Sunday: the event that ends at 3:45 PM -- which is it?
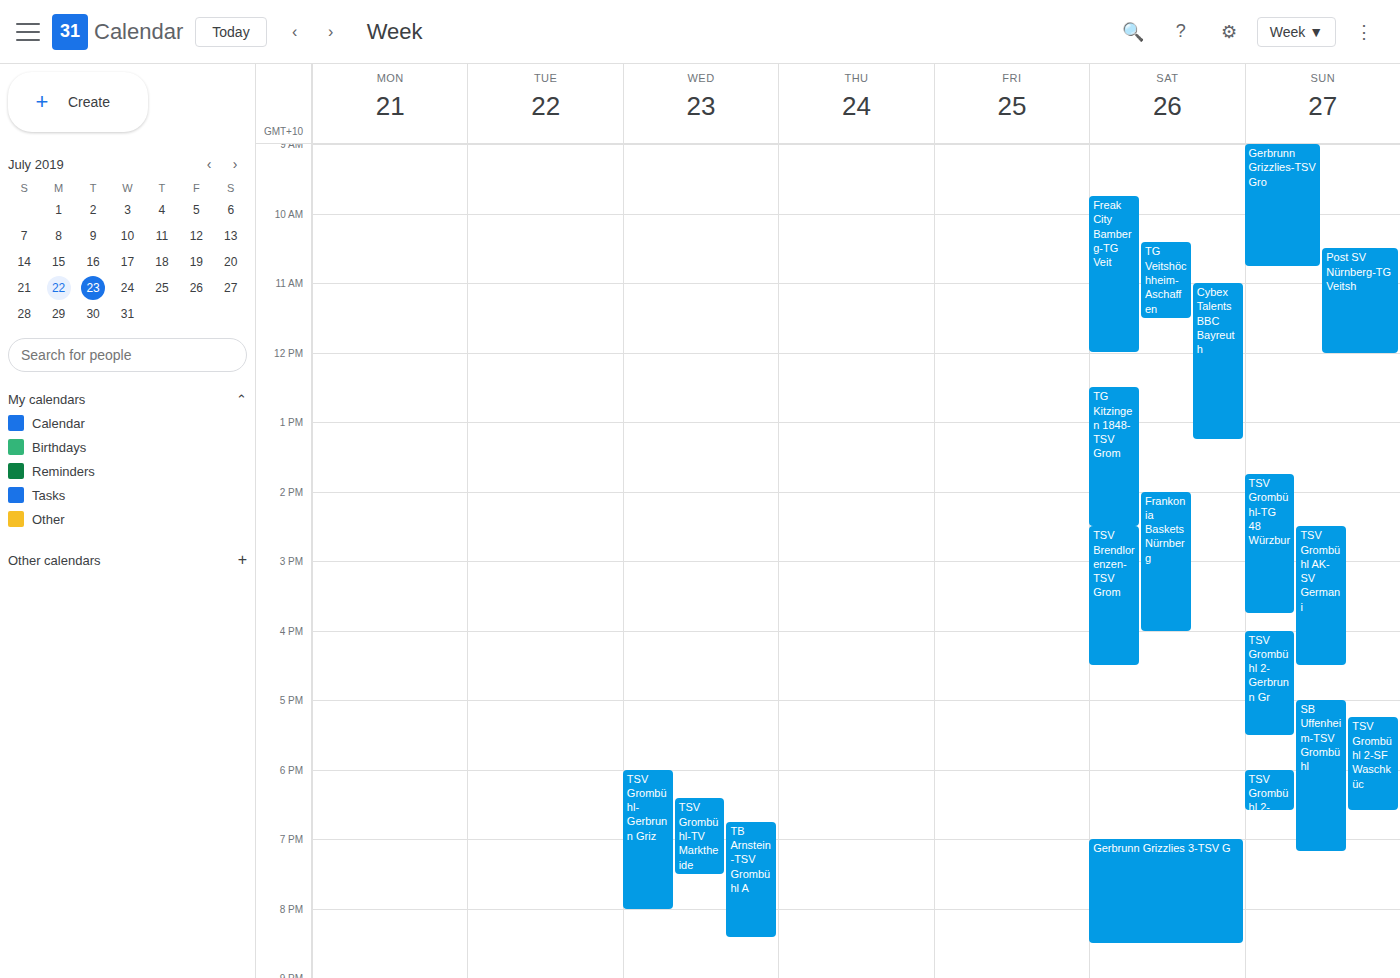
"TSV Grombühl-TG 48 Würzbur"